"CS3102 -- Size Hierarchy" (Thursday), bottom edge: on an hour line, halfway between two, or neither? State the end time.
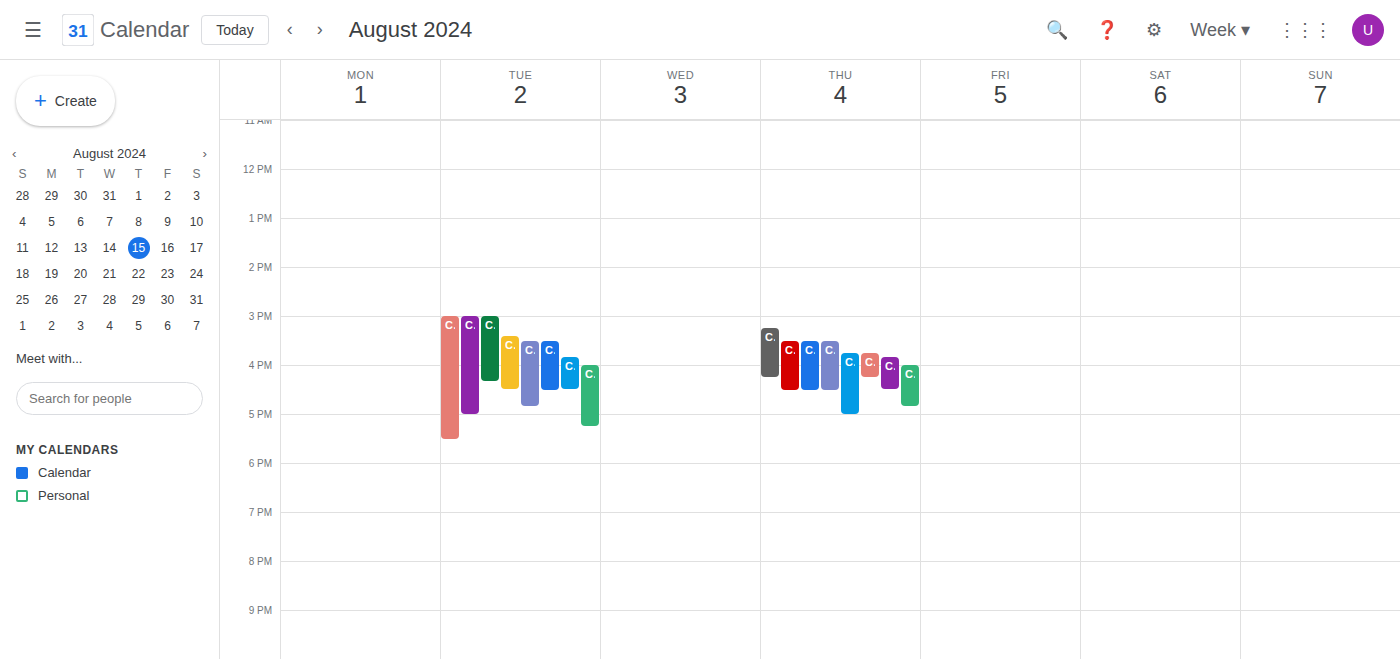
4:30 PM -- halfway between the 4 PM and 5 PM lines.